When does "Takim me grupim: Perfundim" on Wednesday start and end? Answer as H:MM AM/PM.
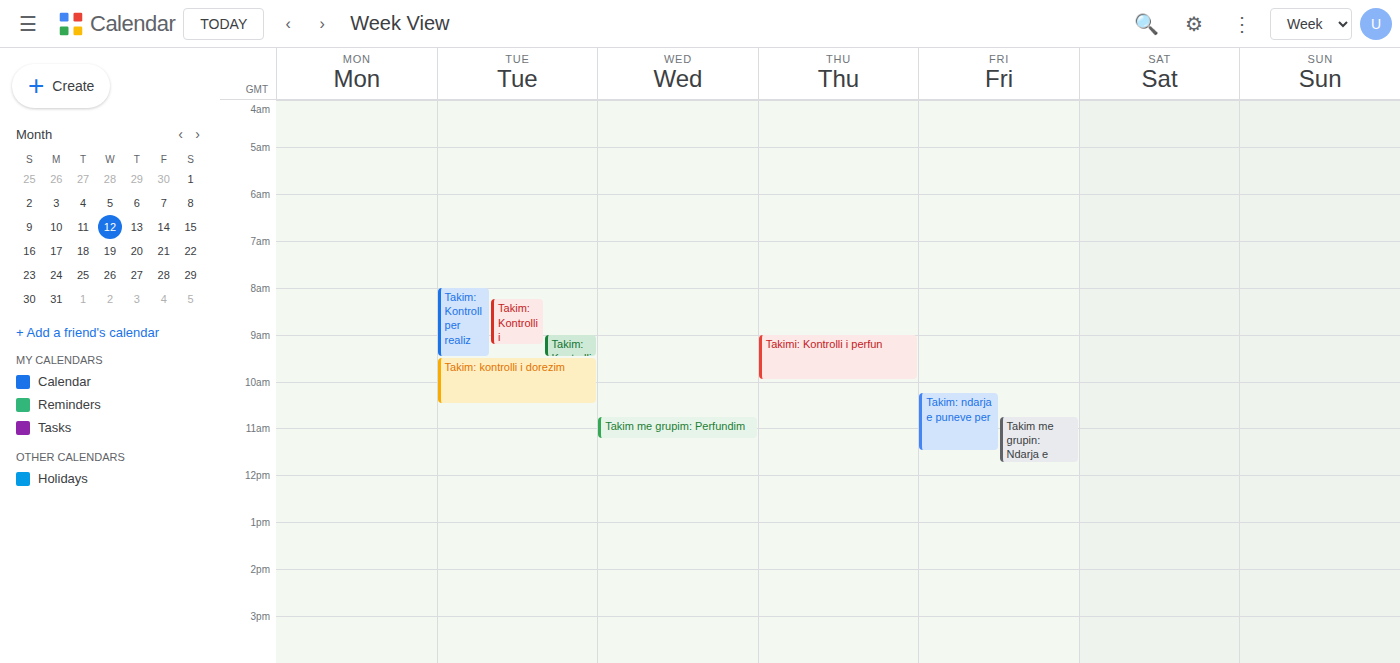
10:45 AM to 11:15 AM